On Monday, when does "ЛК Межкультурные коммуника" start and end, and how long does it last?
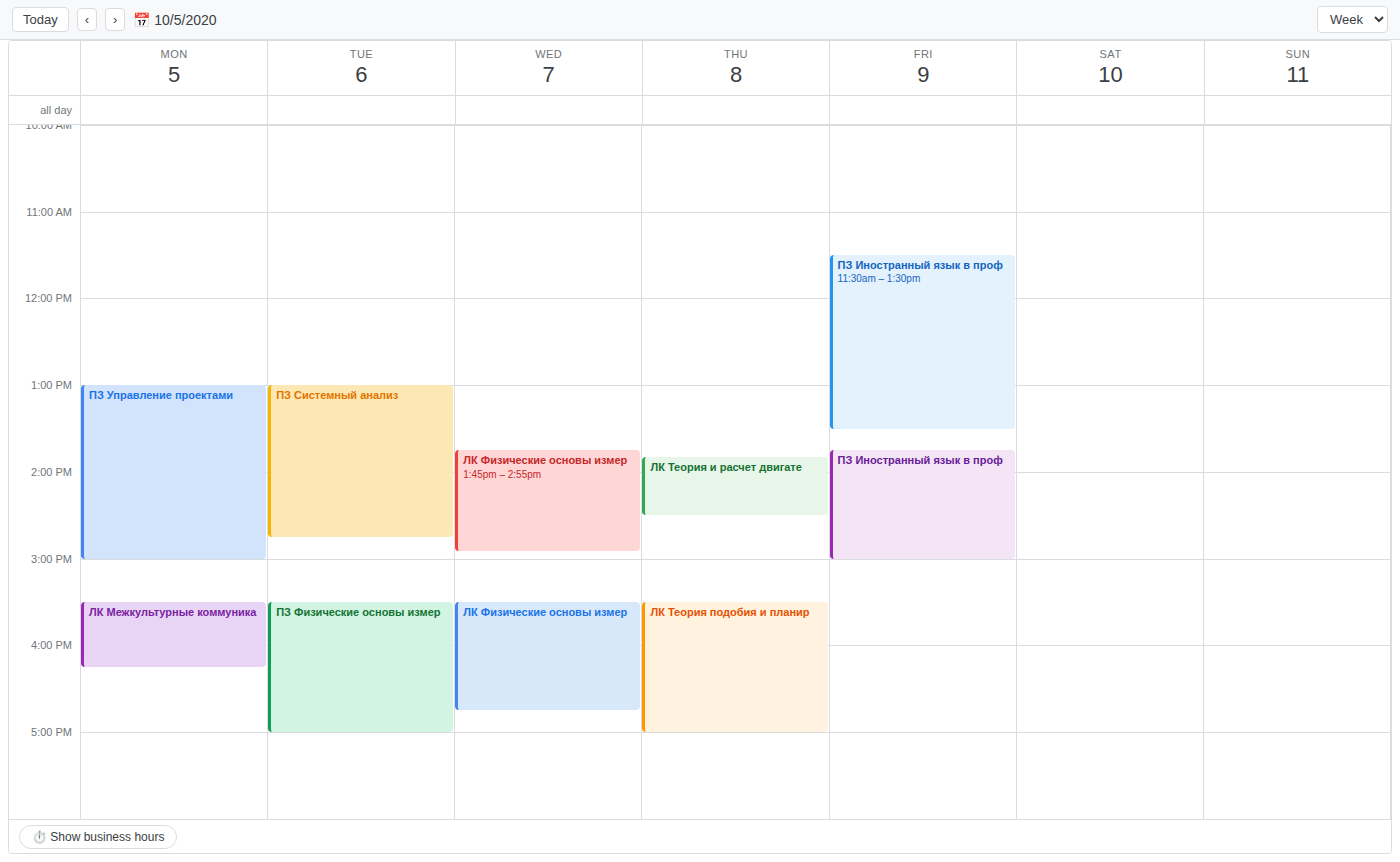
3:30 PM to 4:15 PM, 45 minutes